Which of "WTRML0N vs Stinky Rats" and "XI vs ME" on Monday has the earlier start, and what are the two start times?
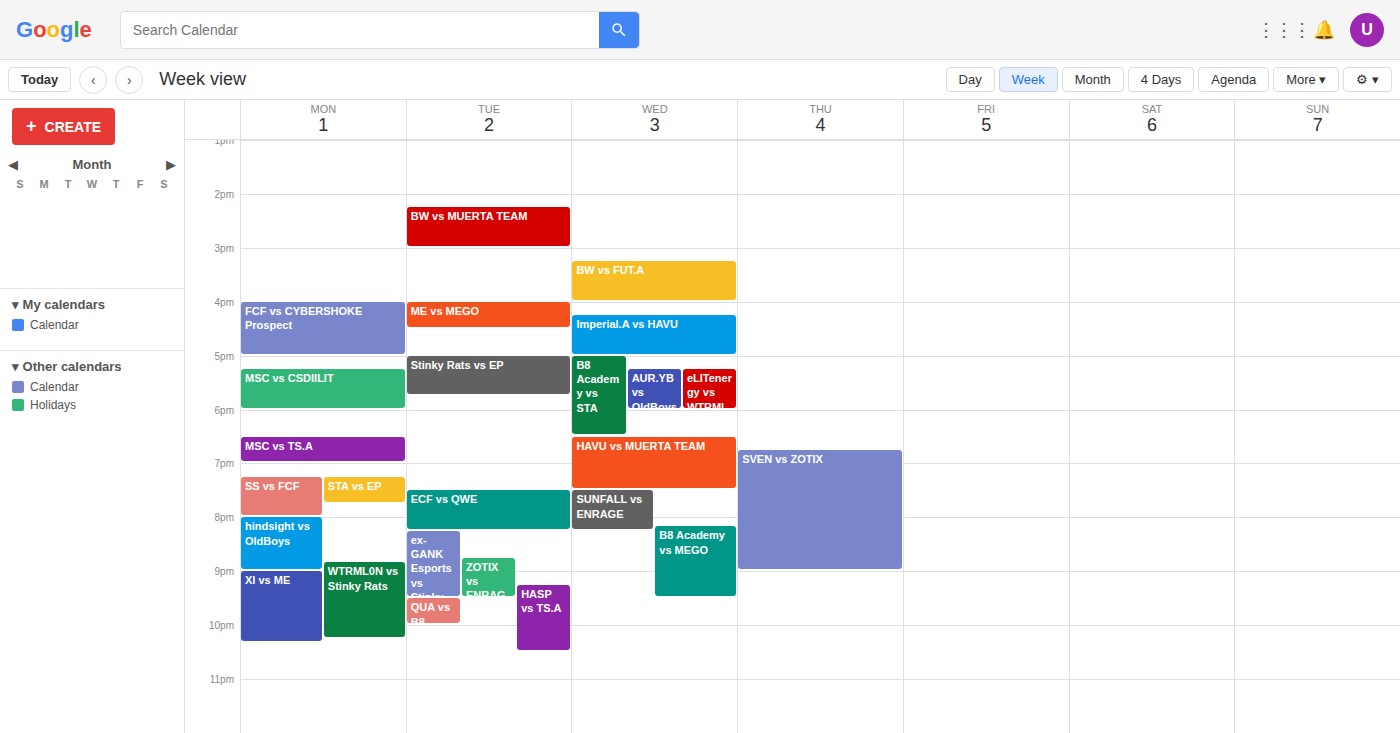
"WTRML0N vs Stinky Rats" 8:50 PM; "XI vs ME" 9:00 PM.